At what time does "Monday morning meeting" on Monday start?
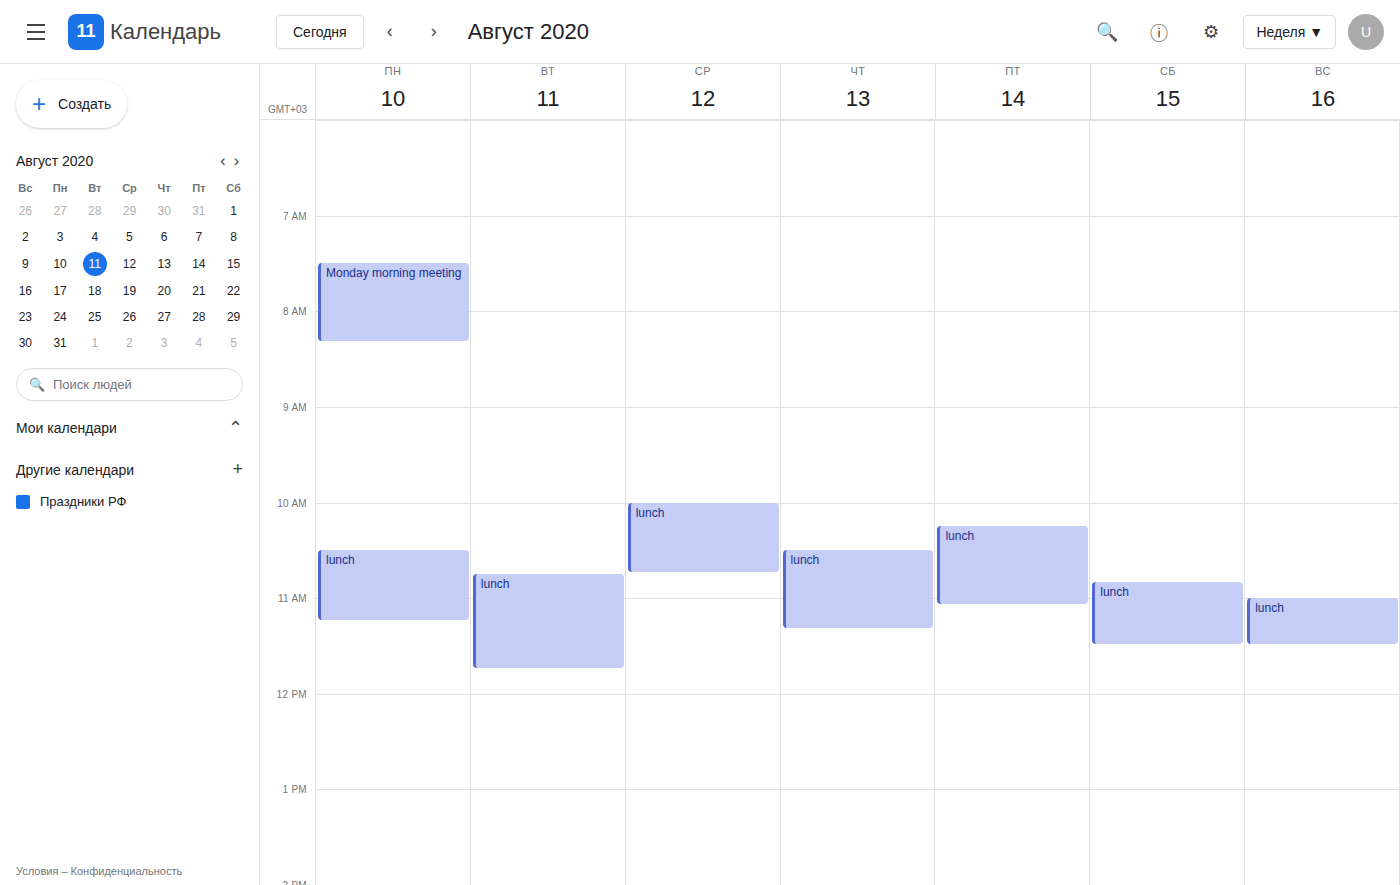
07:30